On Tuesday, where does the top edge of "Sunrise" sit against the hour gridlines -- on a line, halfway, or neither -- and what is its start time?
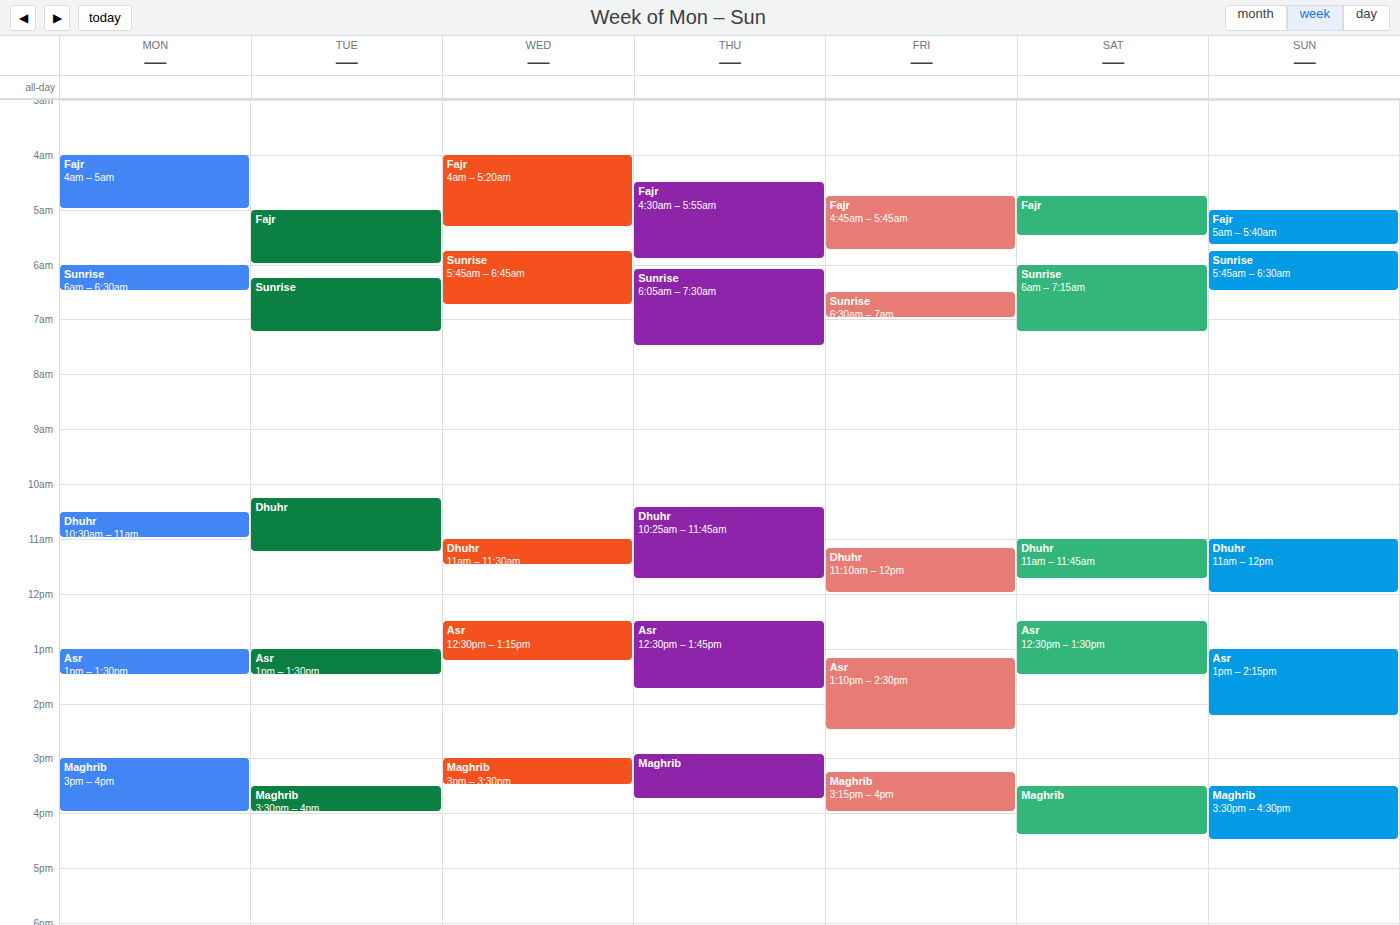
6:15 AM -- neither: a quarter of the way from the 6 AM line to the 7 AM line.